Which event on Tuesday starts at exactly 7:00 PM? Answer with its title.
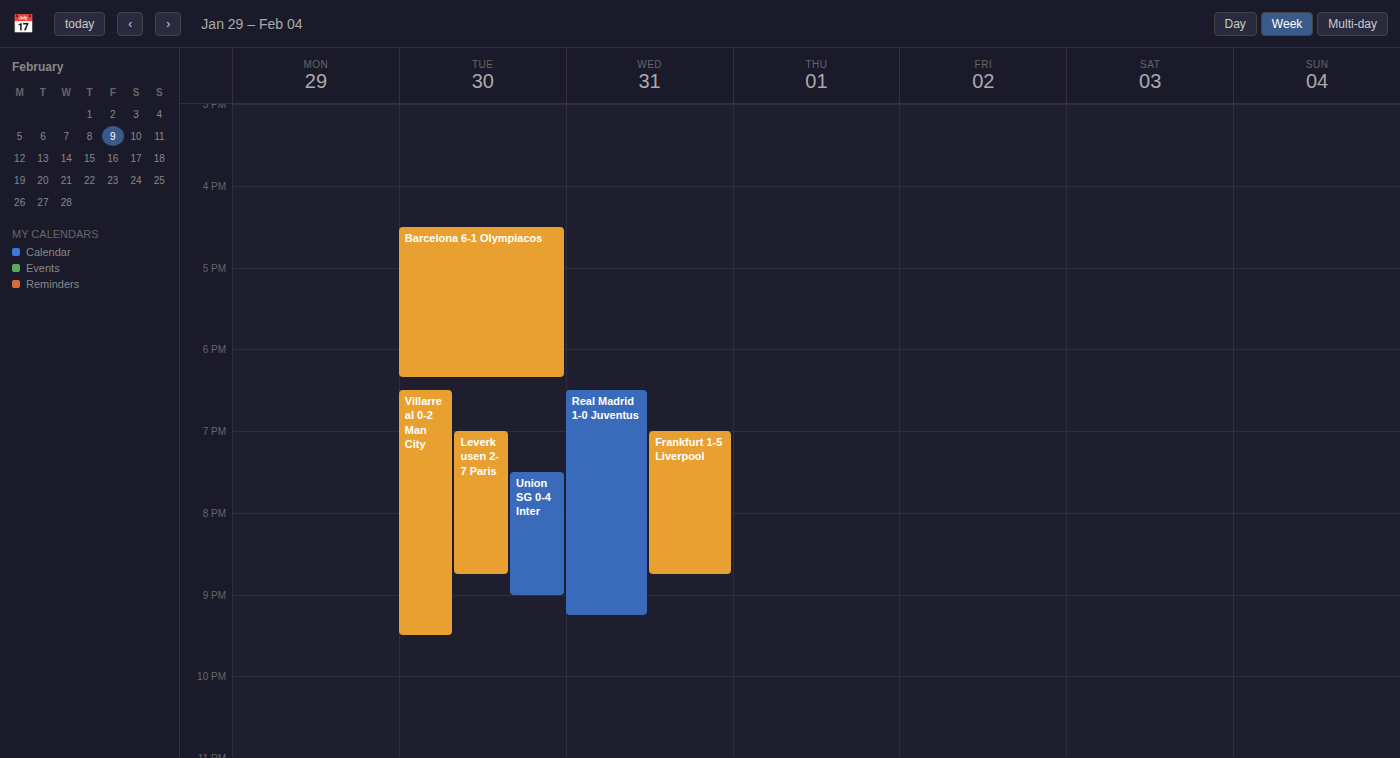
"Leverkusen 2-7 Paris"